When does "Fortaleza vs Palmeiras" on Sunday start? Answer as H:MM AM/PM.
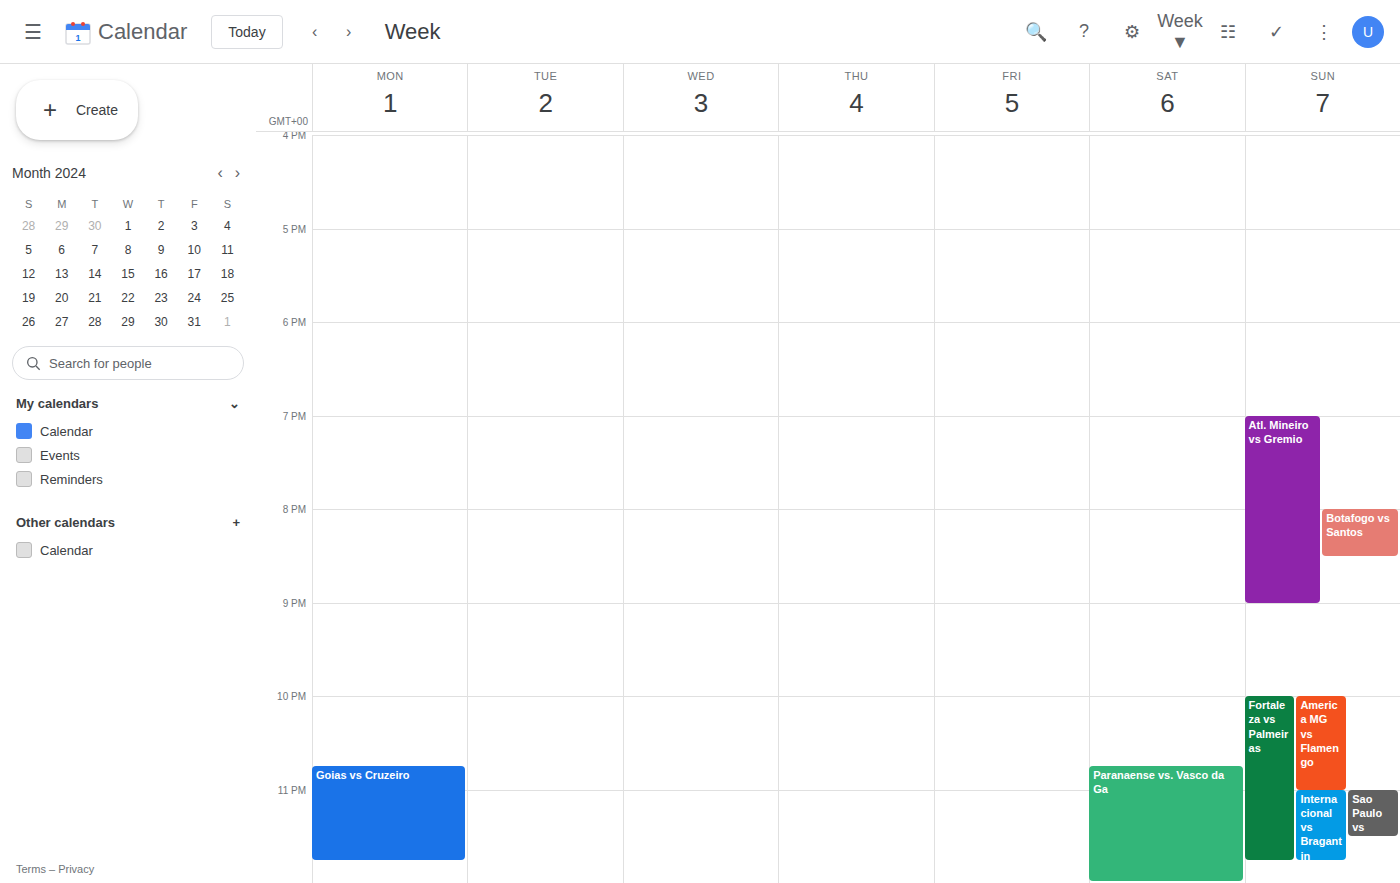
10:00 PM